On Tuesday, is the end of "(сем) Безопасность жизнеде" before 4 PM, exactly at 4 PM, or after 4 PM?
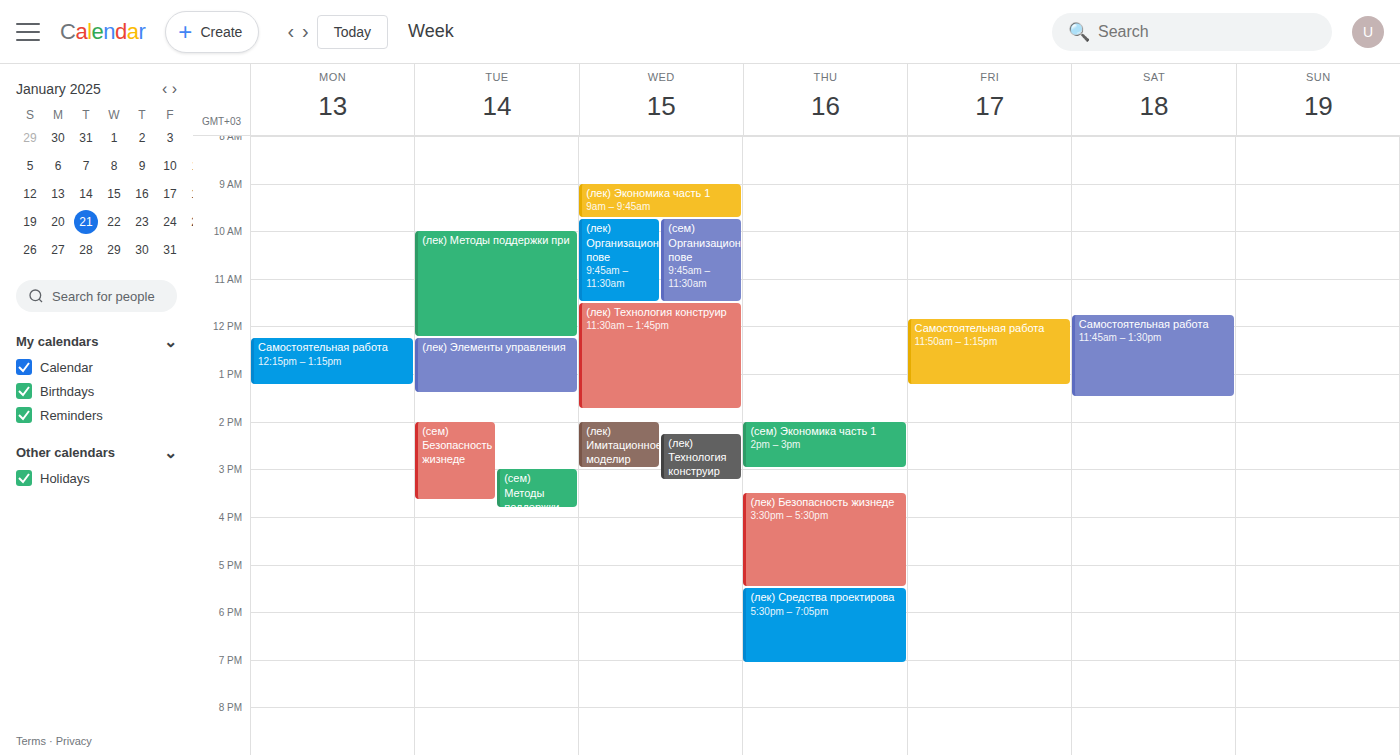
3:40 PM -- before 4 PM, 20 minutes above the 4 PM line.